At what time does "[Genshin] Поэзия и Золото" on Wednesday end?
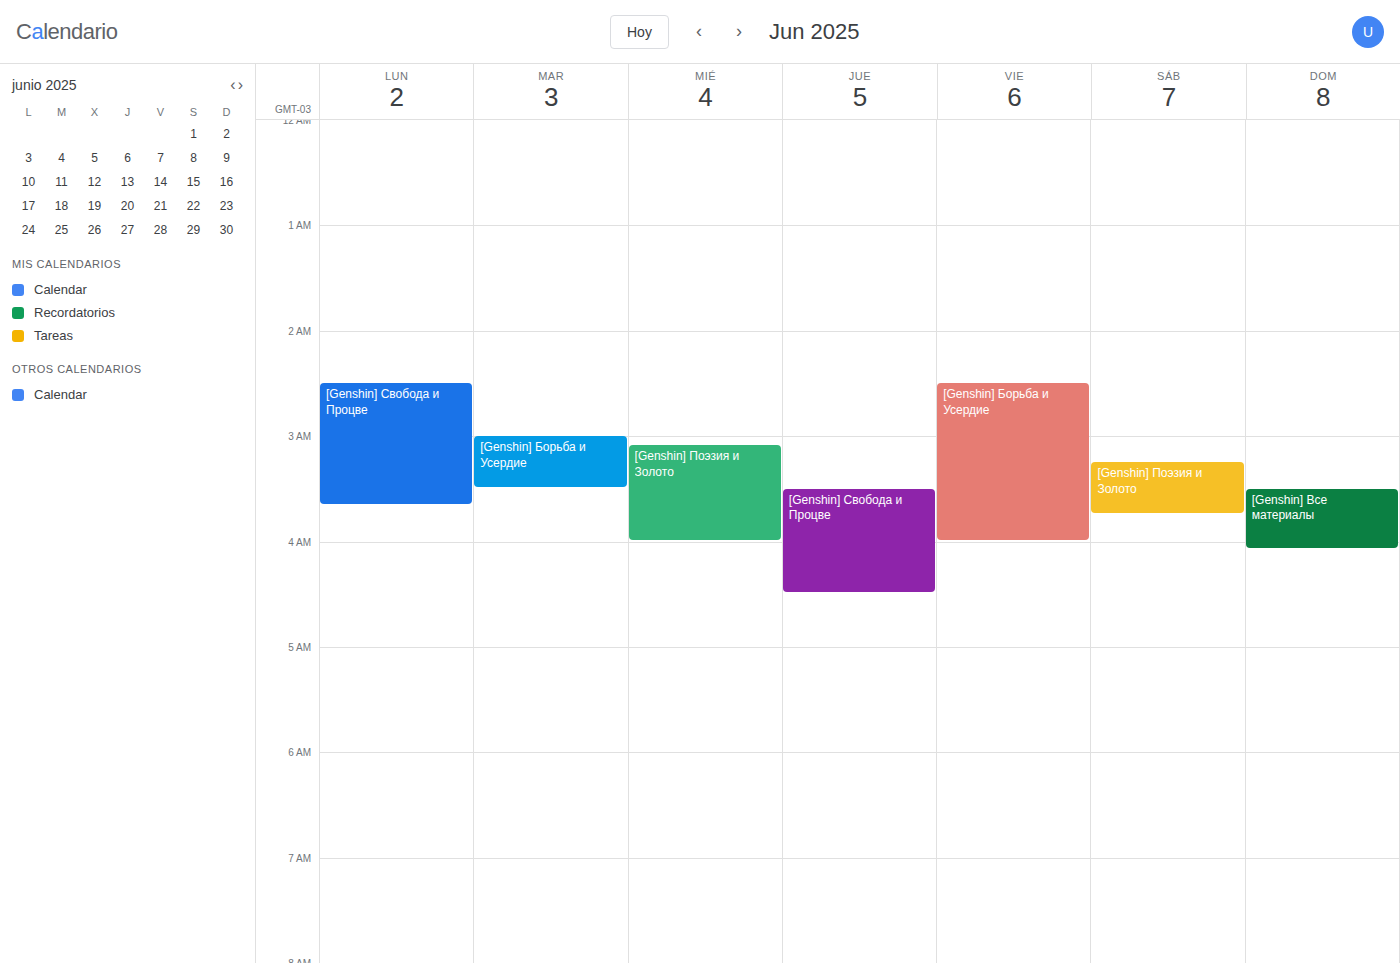
4:00 AM